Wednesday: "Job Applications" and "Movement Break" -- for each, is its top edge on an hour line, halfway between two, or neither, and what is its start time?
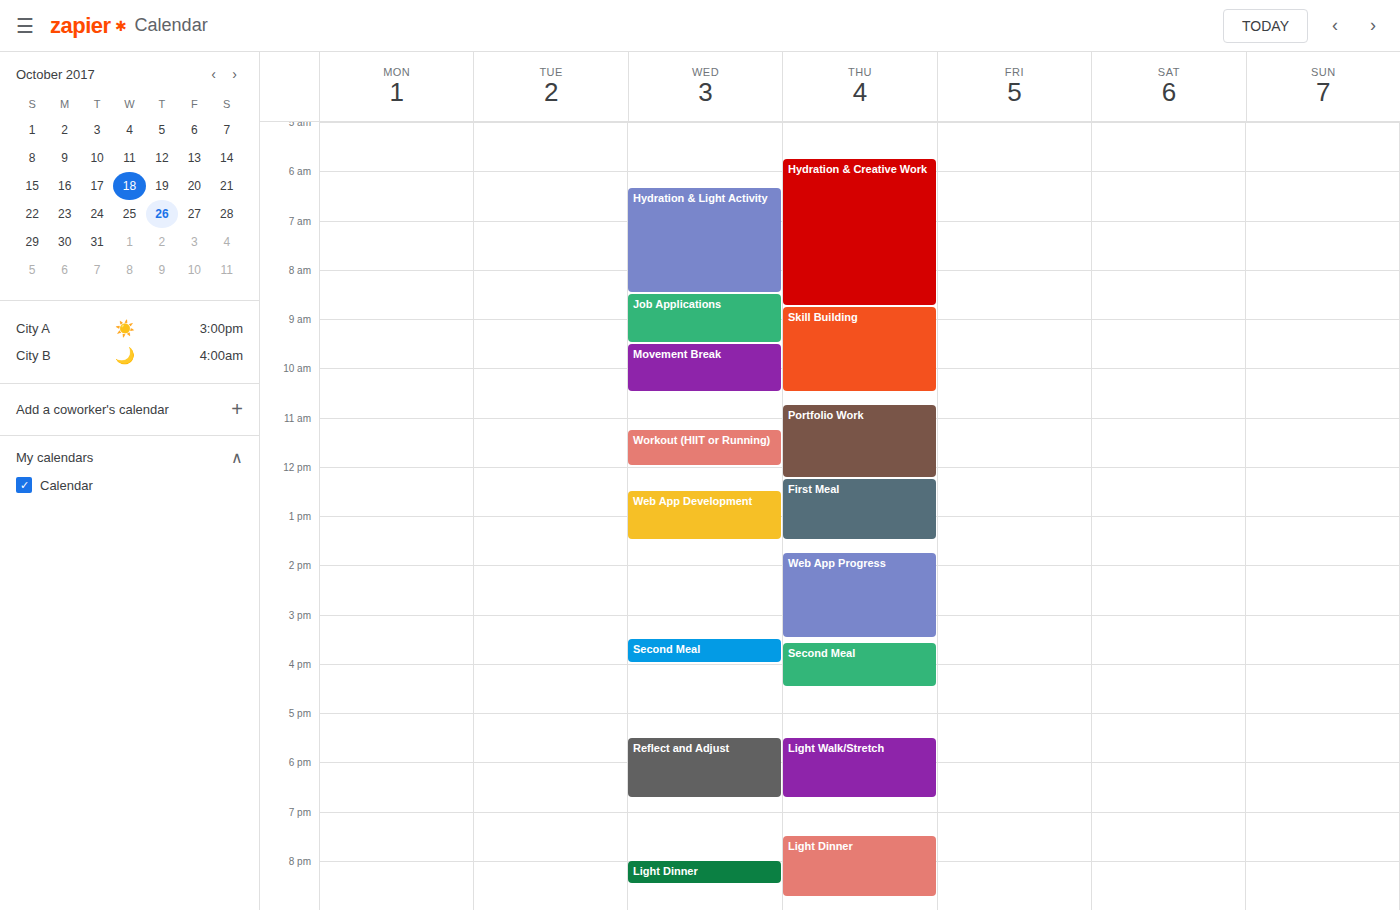
"Job Applications": 08:30, halfway between the 08:00 and 09:00 lines. "Movement Break": 09:30, halfway between the 09:00 and 10:00 lines.